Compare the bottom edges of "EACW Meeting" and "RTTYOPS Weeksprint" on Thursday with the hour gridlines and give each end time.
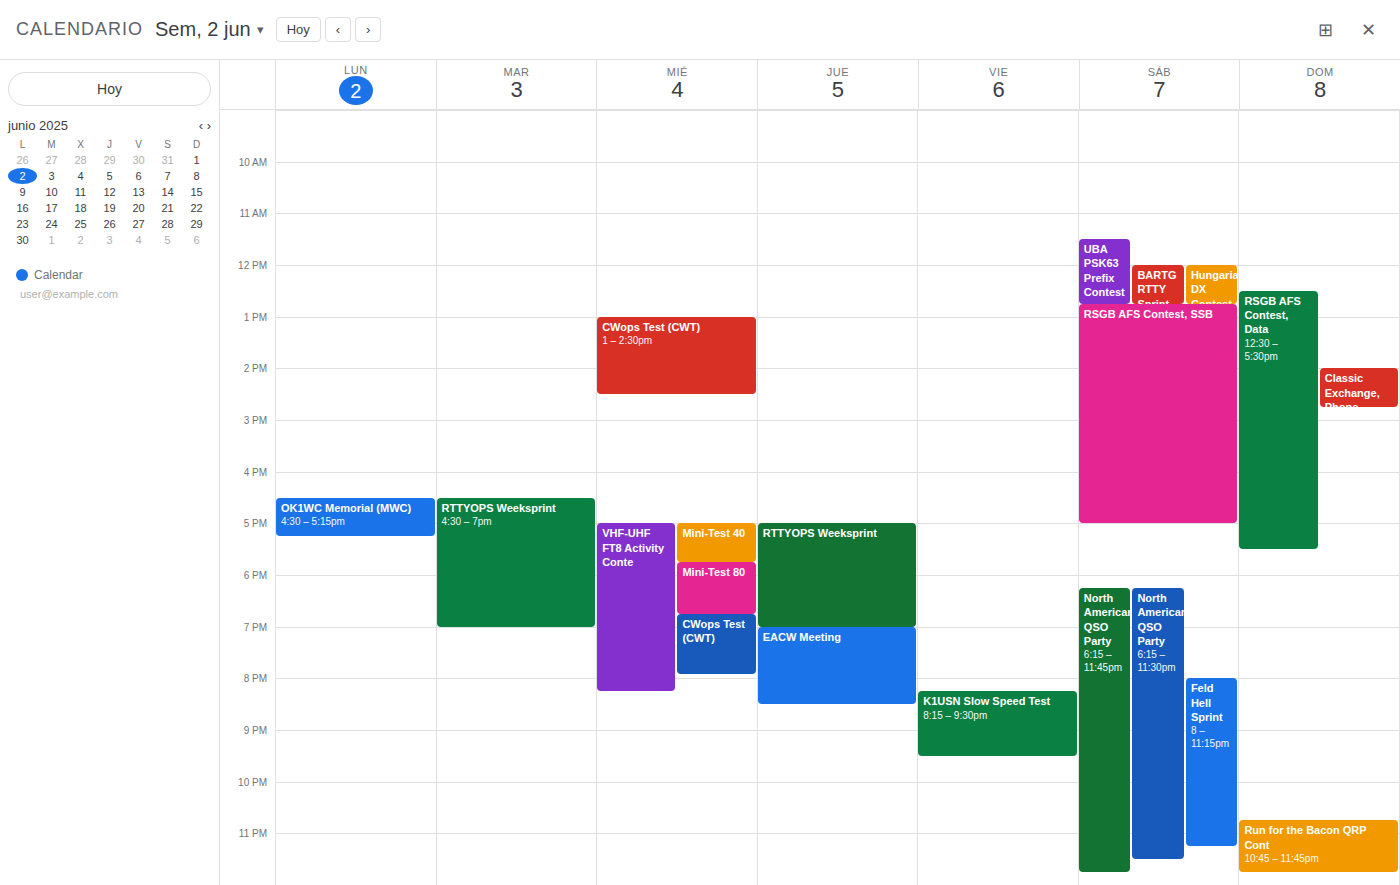
"EACW Meeting": 8:30 PM, halfway between the 8 PM and 9 PM lines. "RTTYOPS Weeksprint": 7:00 PM, exactly on the 7 PM line.